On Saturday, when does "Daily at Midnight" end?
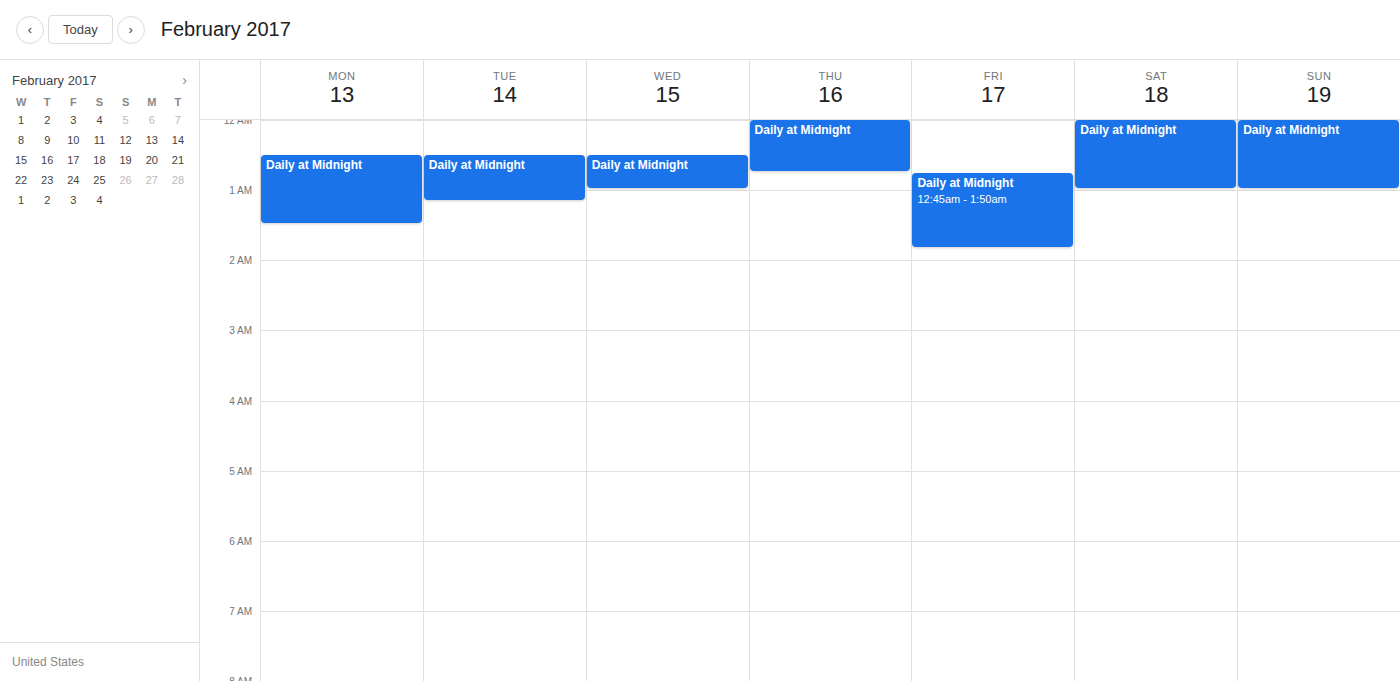
1:00 AM